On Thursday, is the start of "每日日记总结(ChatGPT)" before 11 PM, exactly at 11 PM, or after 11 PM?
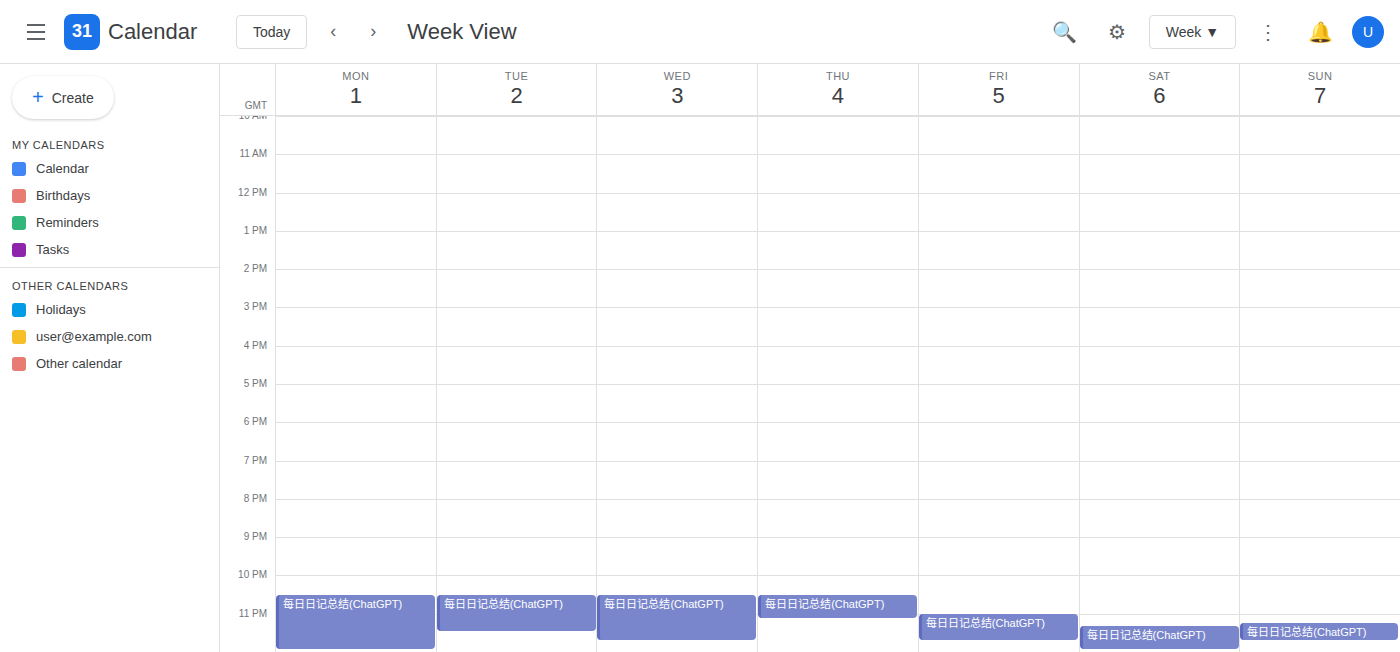
10:30 PM -- before 11 PM, 30 minutes above the 11 PM line.